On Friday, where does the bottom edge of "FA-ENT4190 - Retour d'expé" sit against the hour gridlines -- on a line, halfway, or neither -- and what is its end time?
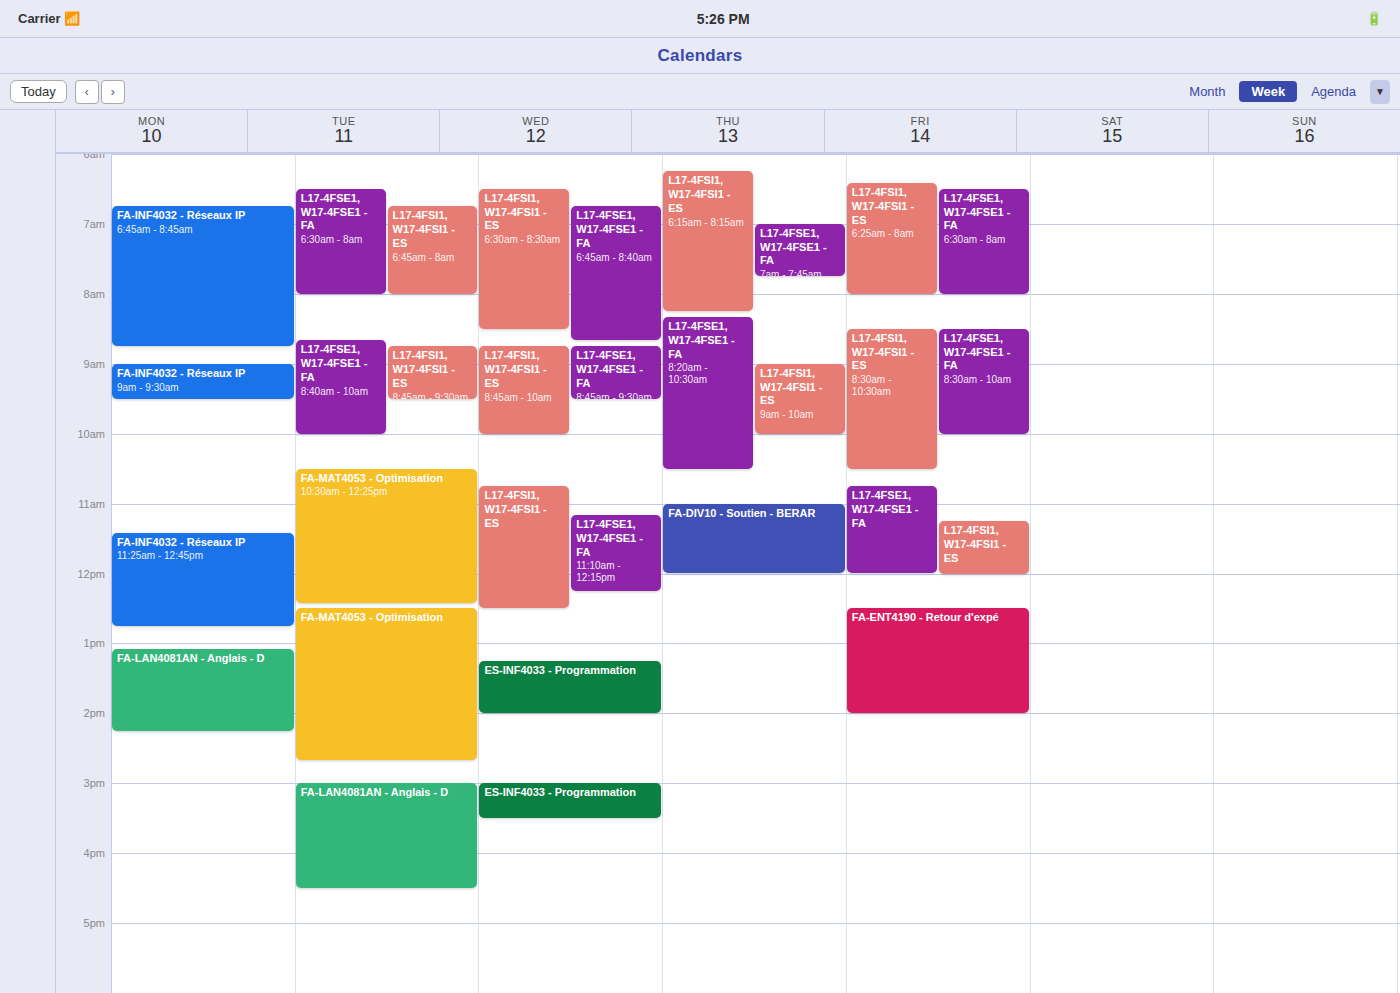
2:00 PM -- exactly on the 2 PM line.